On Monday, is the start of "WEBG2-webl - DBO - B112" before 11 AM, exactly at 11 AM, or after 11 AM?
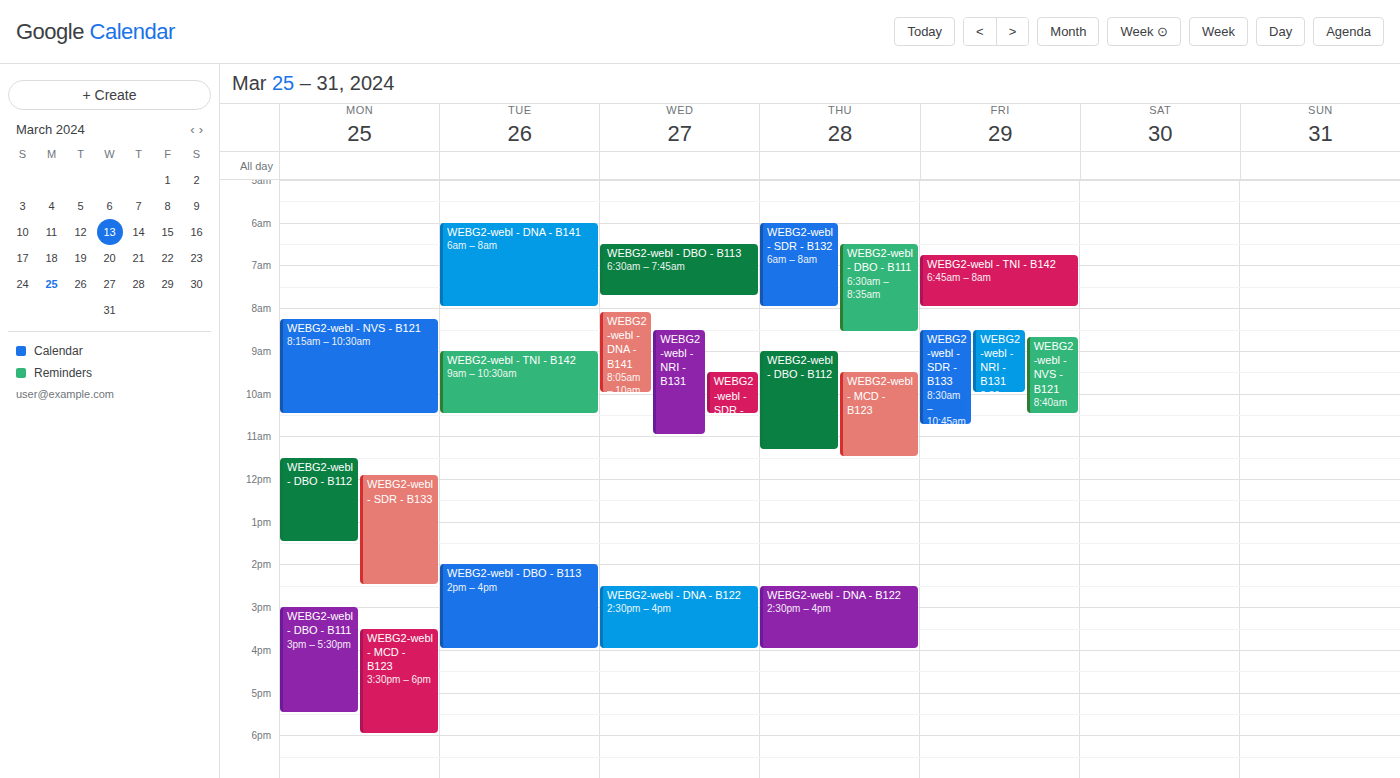
11:30 AM -- after 11 AM, 30 minutes below the 11 AM line.